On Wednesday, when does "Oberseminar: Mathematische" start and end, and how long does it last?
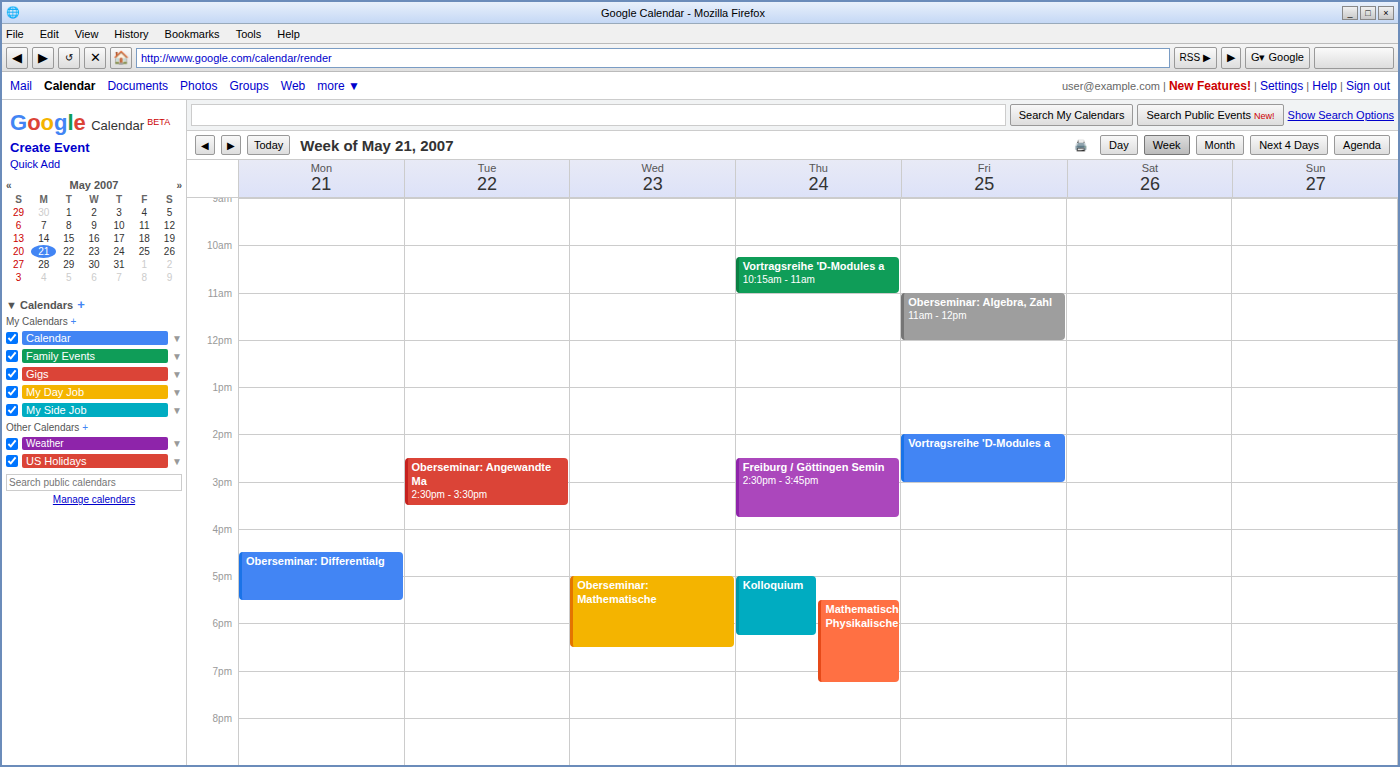
17:00 to 18:30, 1 hour 30 minutes